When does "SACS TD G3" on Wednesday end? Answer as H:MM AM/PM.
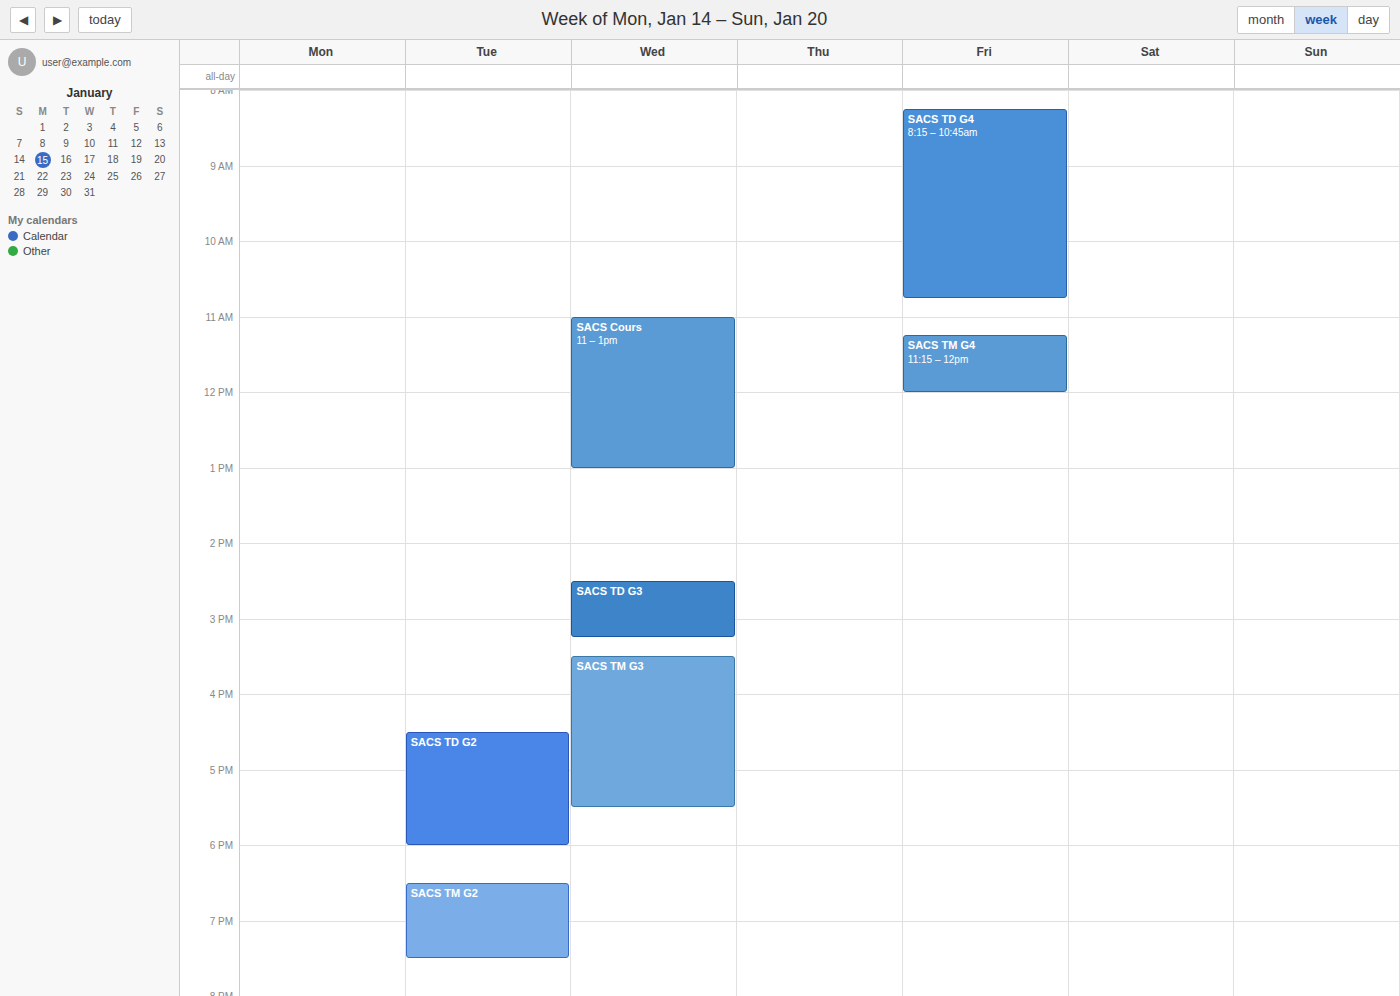
3:15 PM